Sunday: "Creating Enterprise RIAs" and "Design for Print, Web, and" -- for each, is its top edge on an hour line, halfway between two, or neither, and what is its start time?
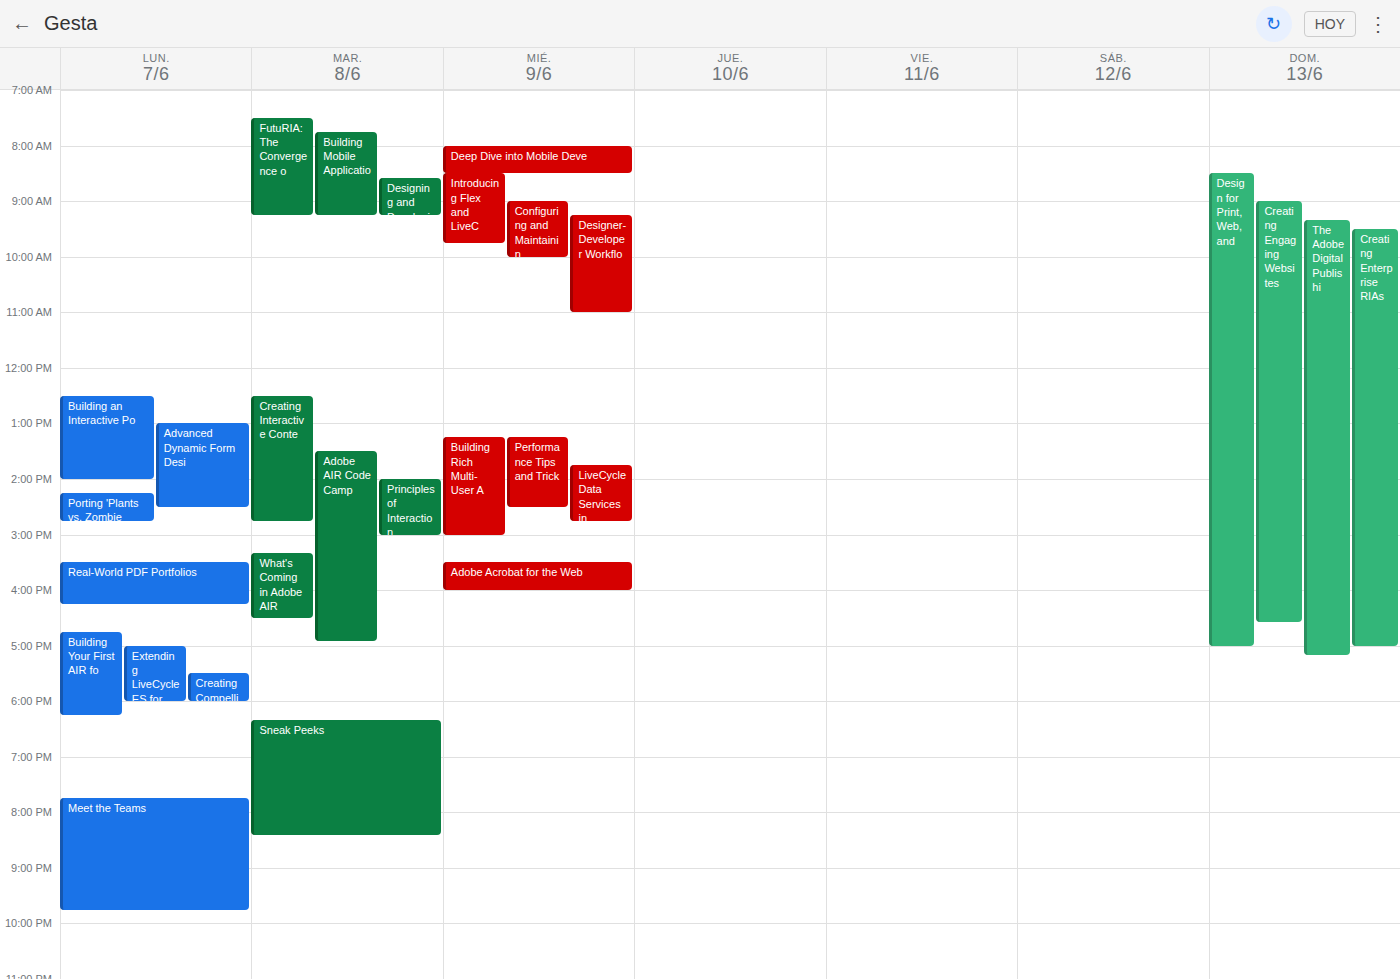
"Creating Enterprise RIAs": 9:30 AM, halfway between the 9 AM and 10 AM lines. "Design for Print, Web, and": 8:30 AM, halfway between the 8 AM and 9 AM lines.